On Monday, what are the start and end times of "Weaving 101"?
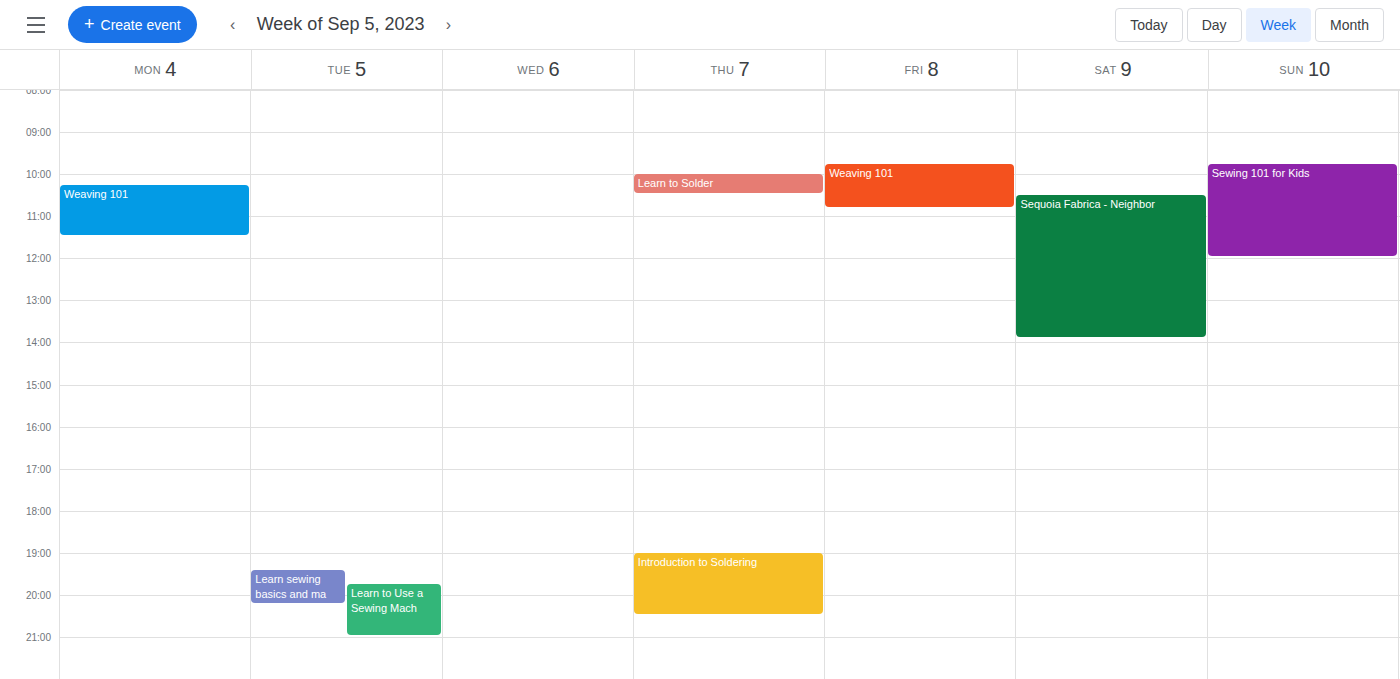
10:15 AM to 11:30 AM